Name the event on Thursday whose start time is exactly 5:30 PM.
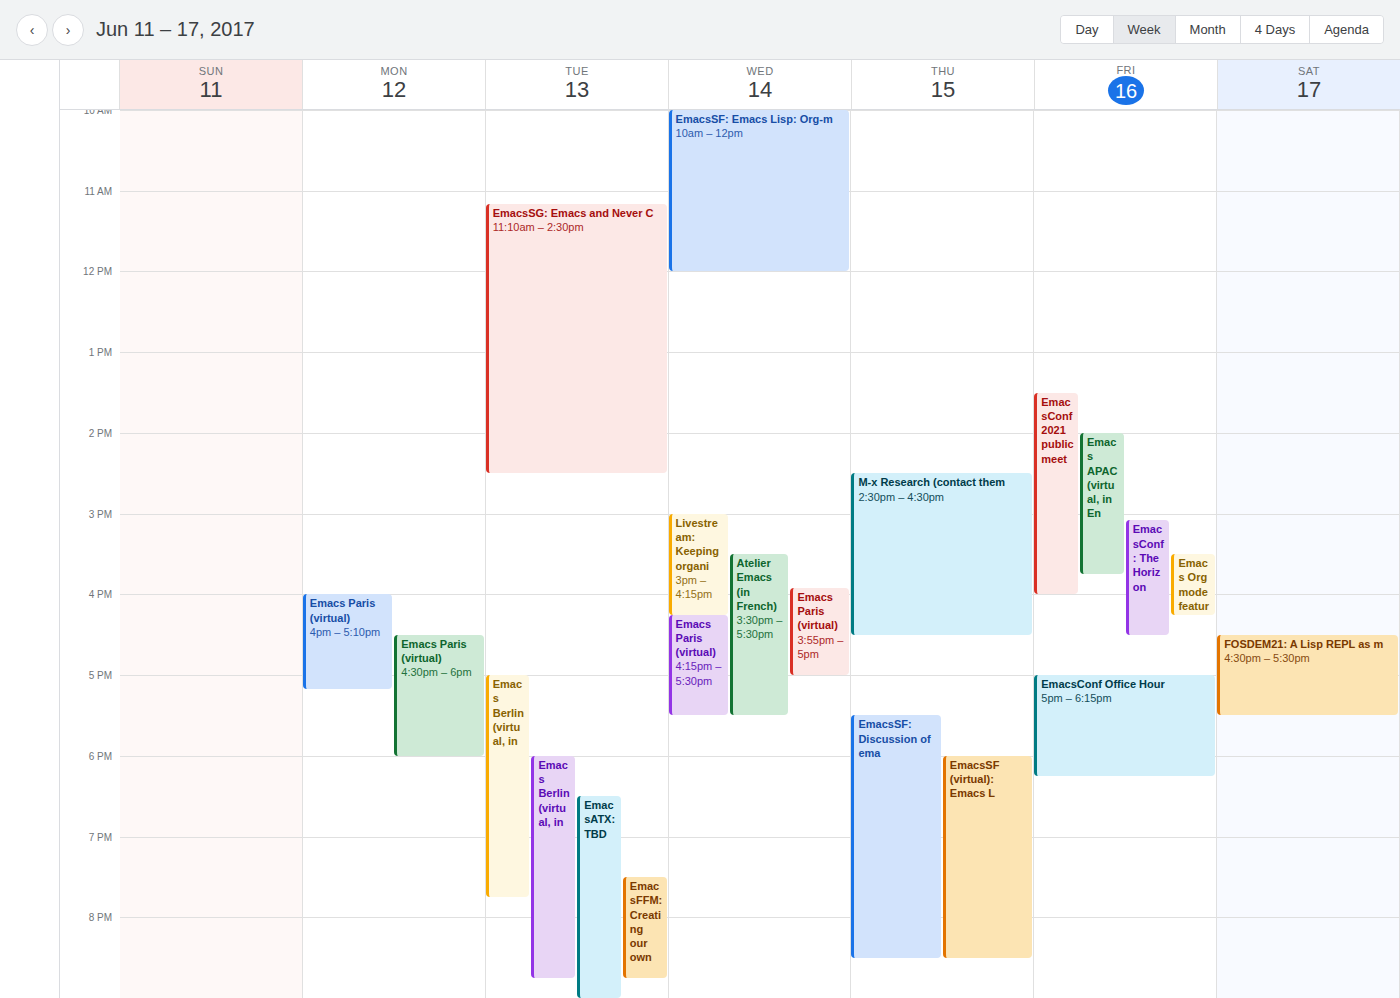
"EmacsSF: Discussion of ema"